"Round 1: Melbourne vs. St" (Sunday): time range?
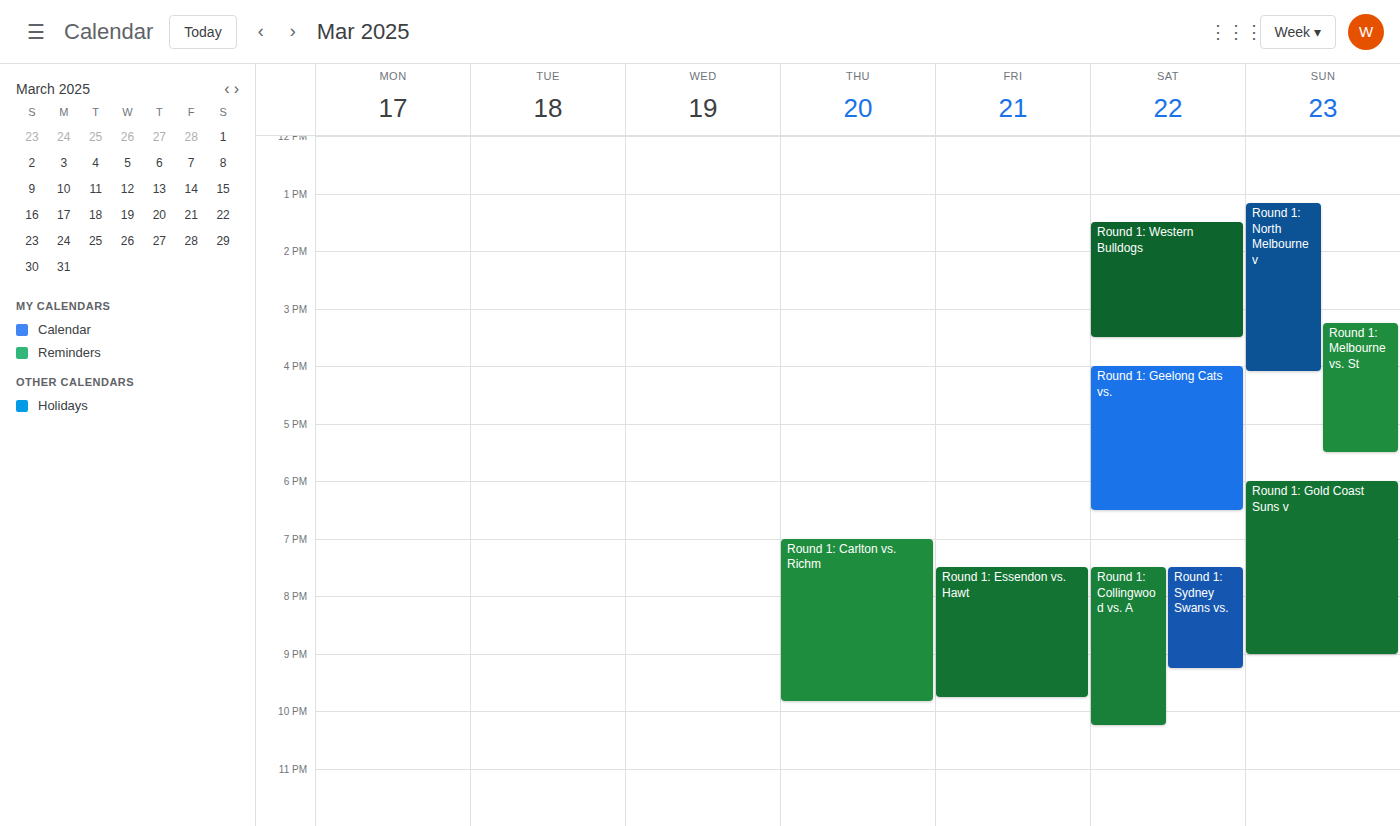
3:15 PM to 5:30 PM